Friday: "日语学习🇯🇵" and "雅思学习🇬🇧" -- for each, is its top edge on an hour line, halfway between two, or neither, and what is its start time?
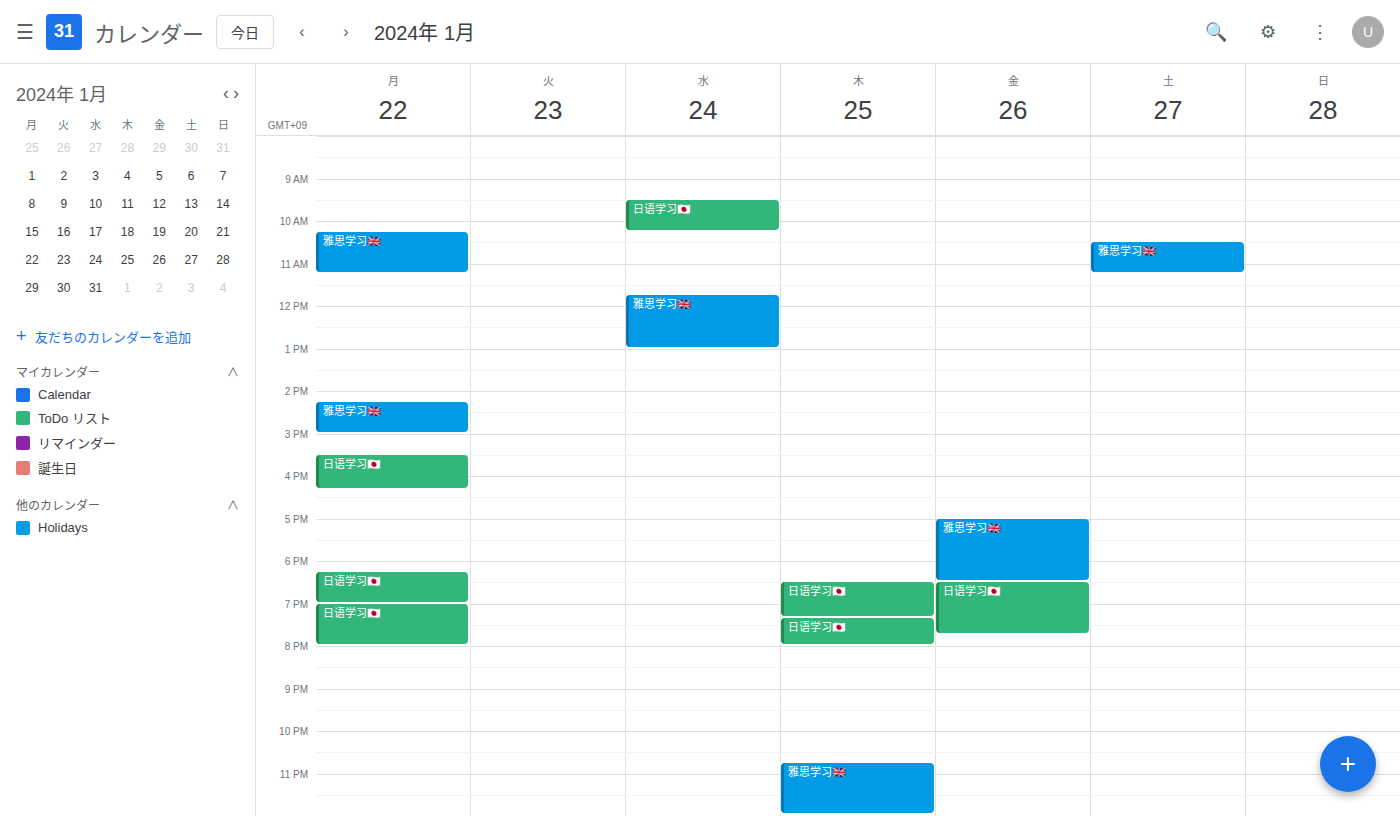
"日语学习🇯🇵": 6:30 PM, halfway between the 6 PM and 7 PM lines. "雅思学习🇬🇧": 5:00 PM, exactly on the 5 PM line.